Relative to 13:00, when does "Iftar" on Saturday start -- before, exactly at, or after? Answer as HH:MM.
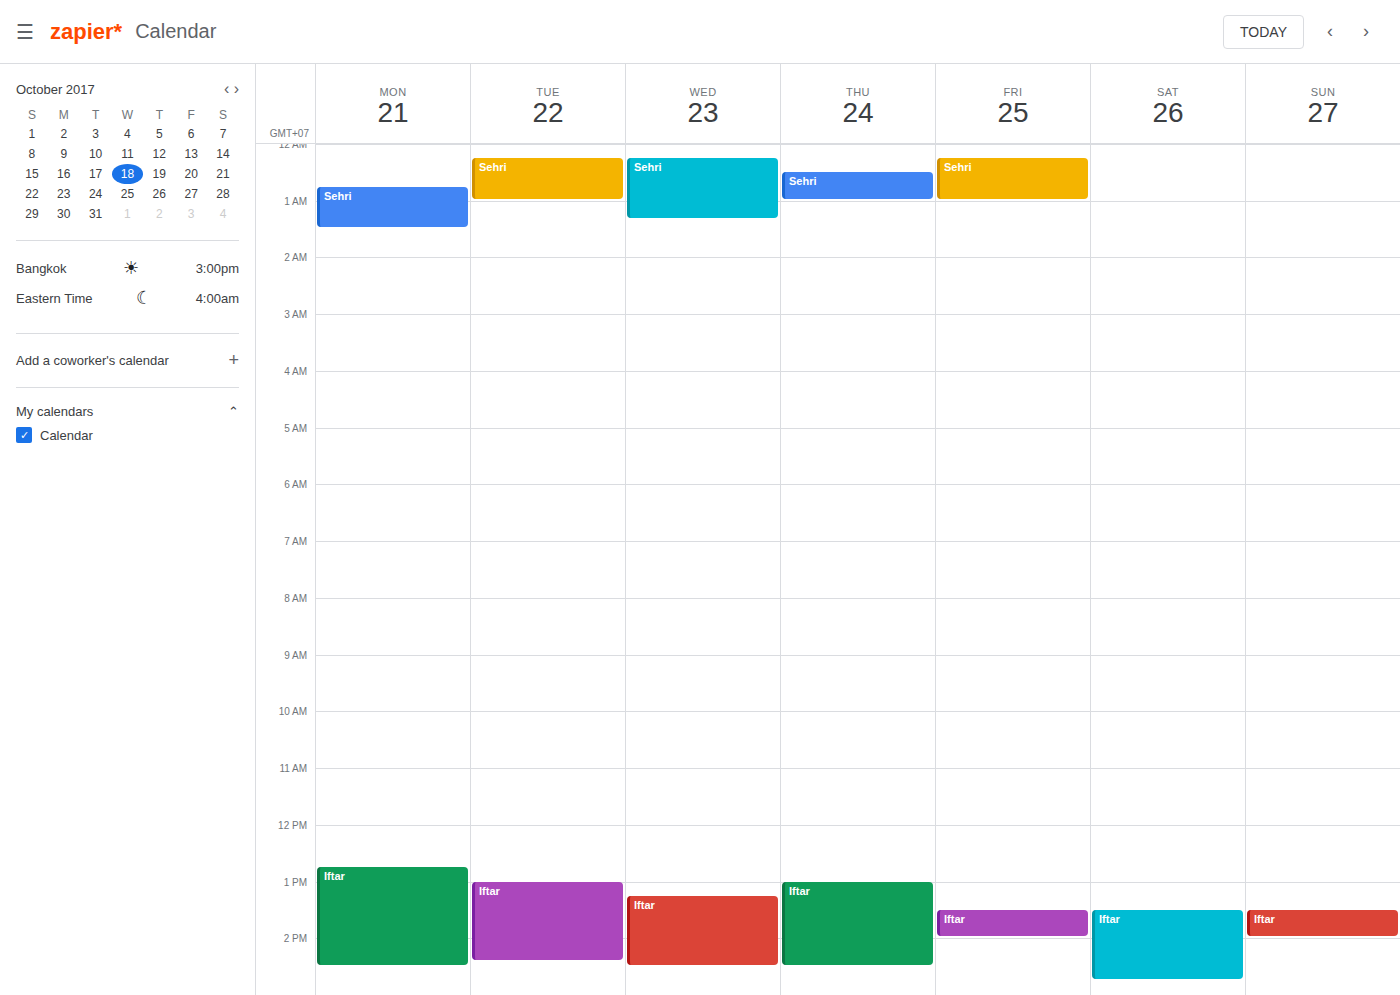
13:30 -- after 13:00, 30 minutes below the 13:00 line.